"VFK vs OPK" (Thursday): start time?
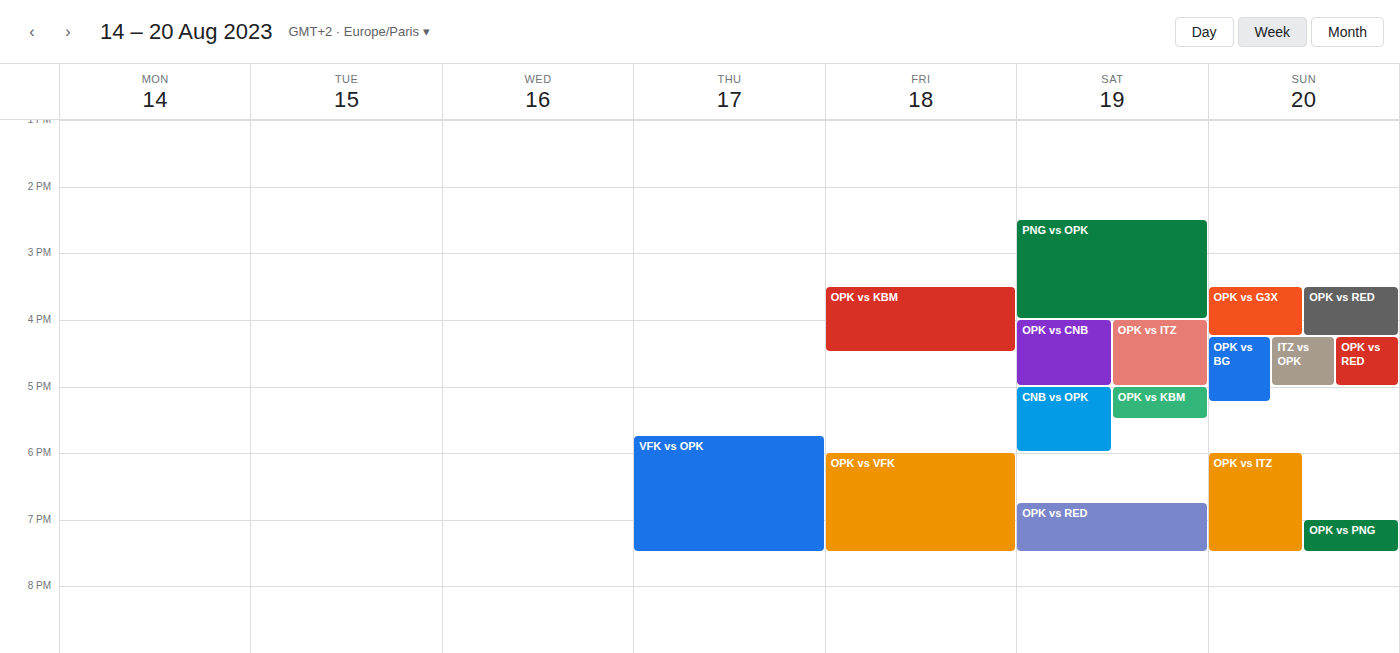
5:45 PM